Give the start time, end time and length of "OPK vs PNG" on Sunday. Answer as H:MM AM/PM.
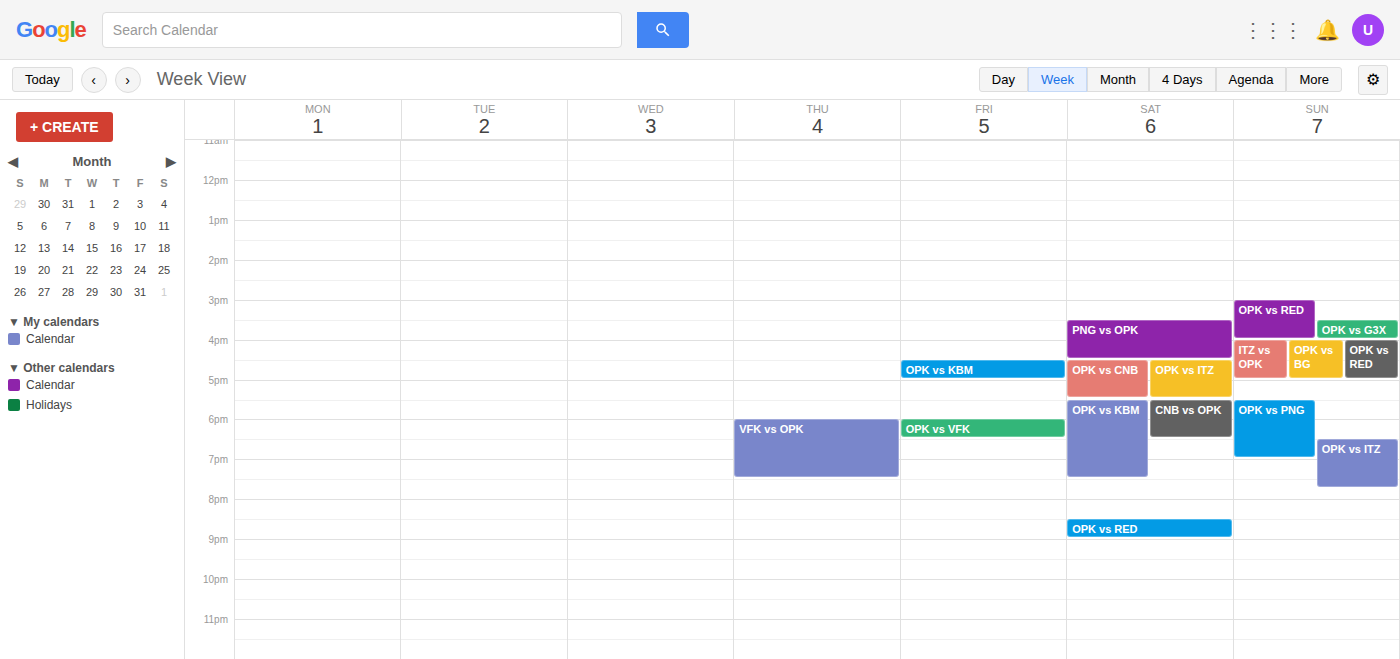
5:30 PM to 7:00 PM, 1 hour 30 minutes